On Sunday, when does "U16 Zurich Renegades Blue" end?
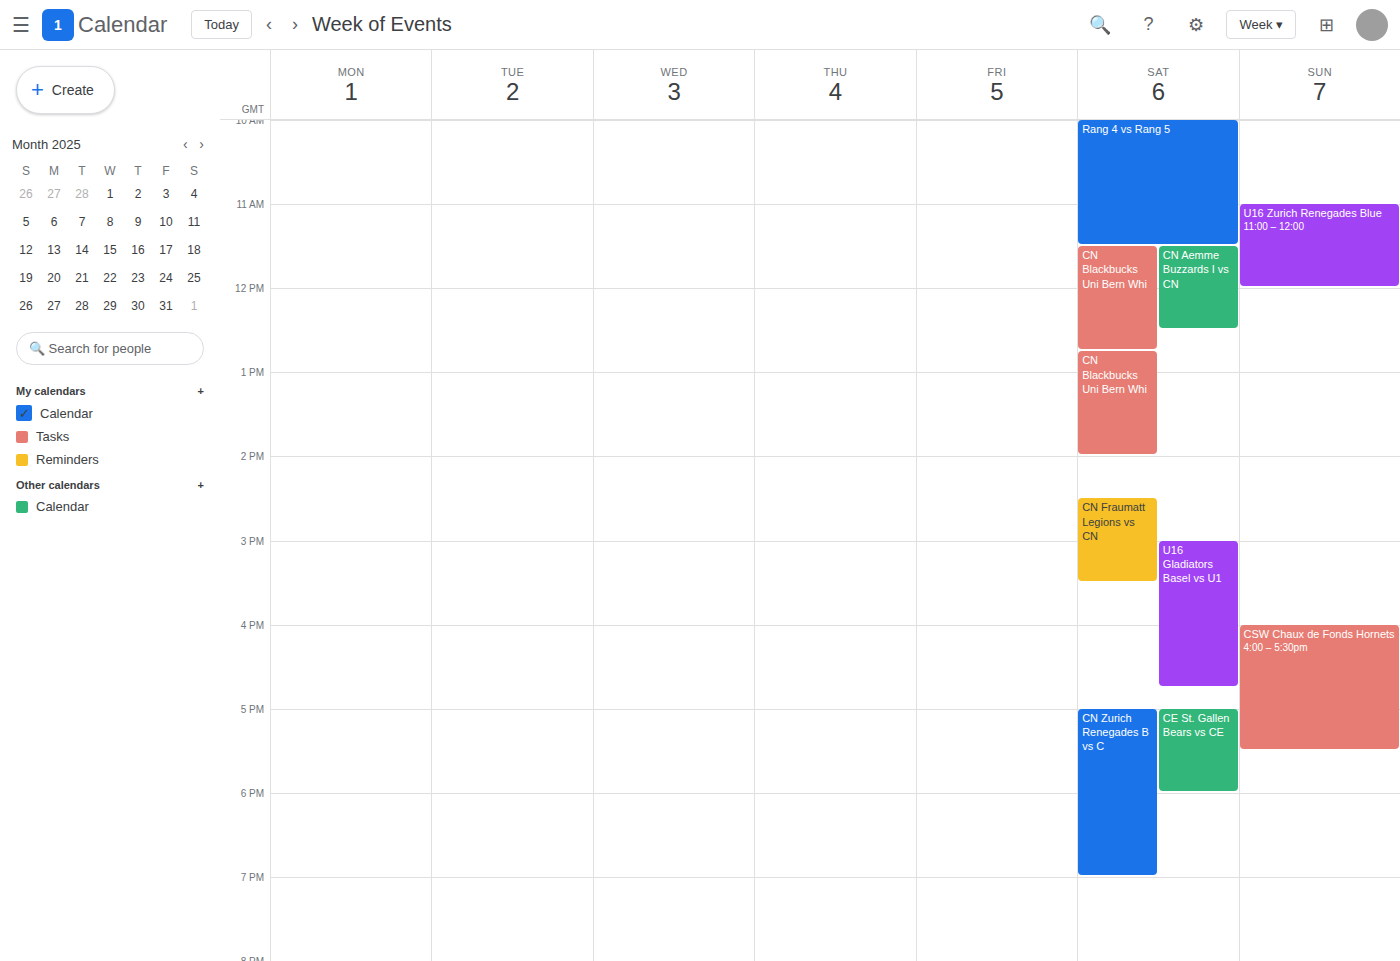
12:00